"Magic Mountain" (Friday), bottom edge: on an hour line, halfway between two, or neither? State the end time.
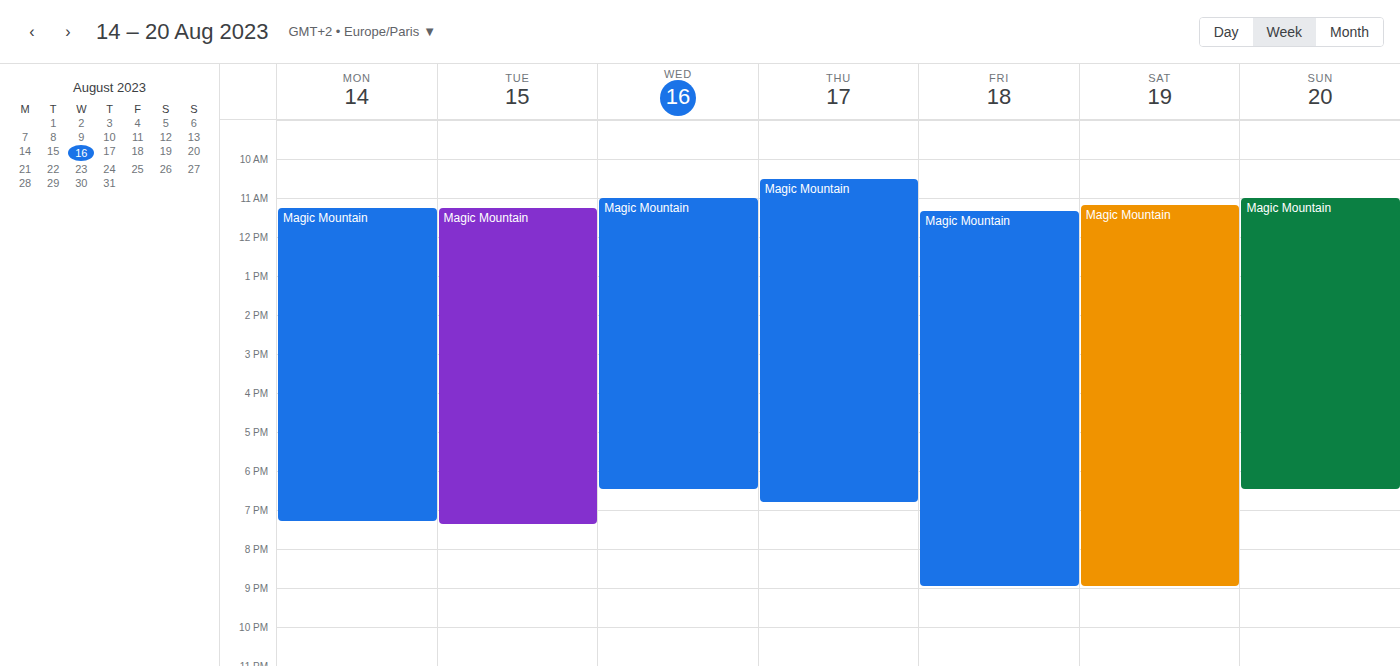
9:00 PM -- exactly on the 9 PM line.